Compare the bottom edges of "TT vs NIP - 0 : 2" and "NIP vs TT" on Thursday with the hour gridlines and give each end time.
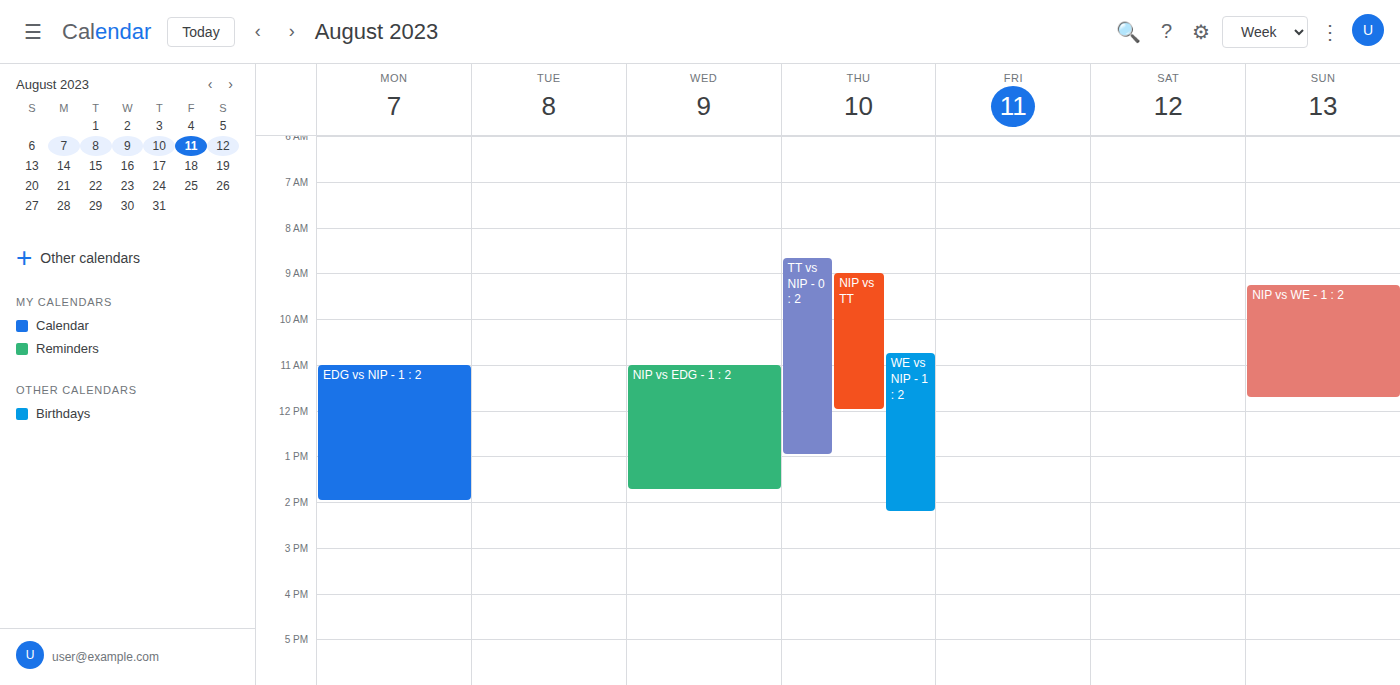
"TT vs NIP - 0 : 2": 1:00 PM, exactly on the 1 PM line. "NIP vs TT": 12:00 PM, exactly on the 12 PM line.